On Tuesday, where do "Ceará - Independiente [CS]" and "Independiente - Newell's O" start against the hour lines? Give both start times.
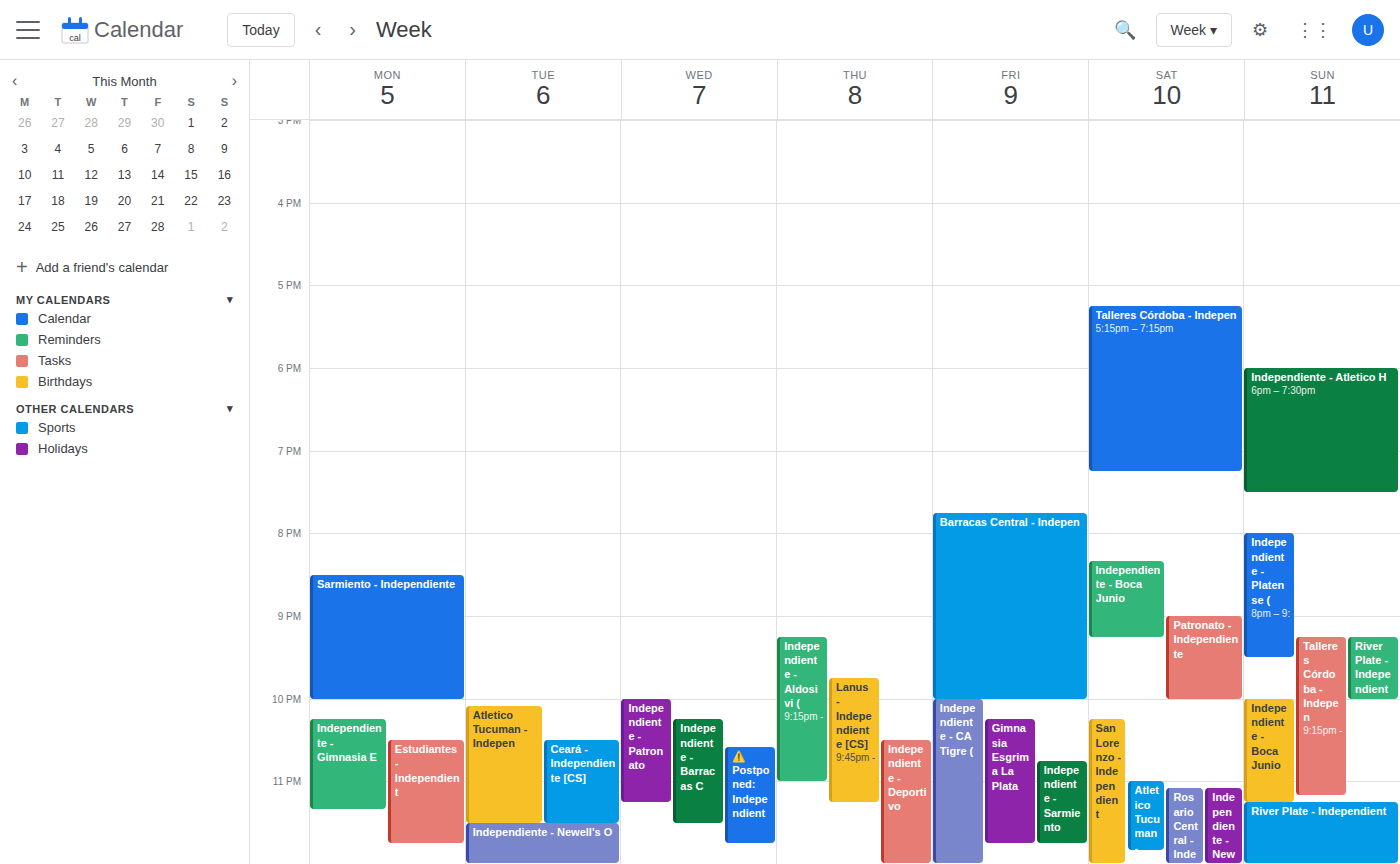
"Ceará - Independiente [CS]": 10:30 PM, halfway between the 10 PM and 11 PM lines. "Independiente - Newell's O": 11:30 PM, halfway between the 11 PM and 12 AM lines.